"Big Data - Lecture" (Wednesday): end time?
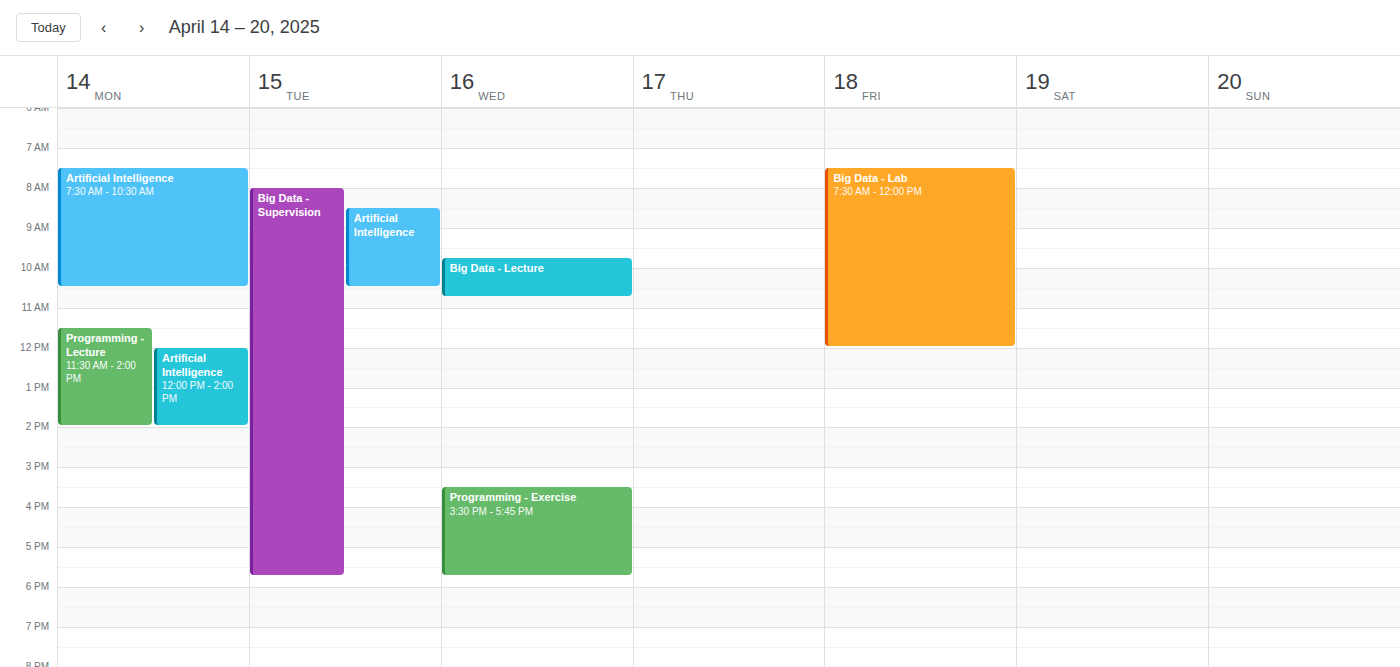
10:45 AM